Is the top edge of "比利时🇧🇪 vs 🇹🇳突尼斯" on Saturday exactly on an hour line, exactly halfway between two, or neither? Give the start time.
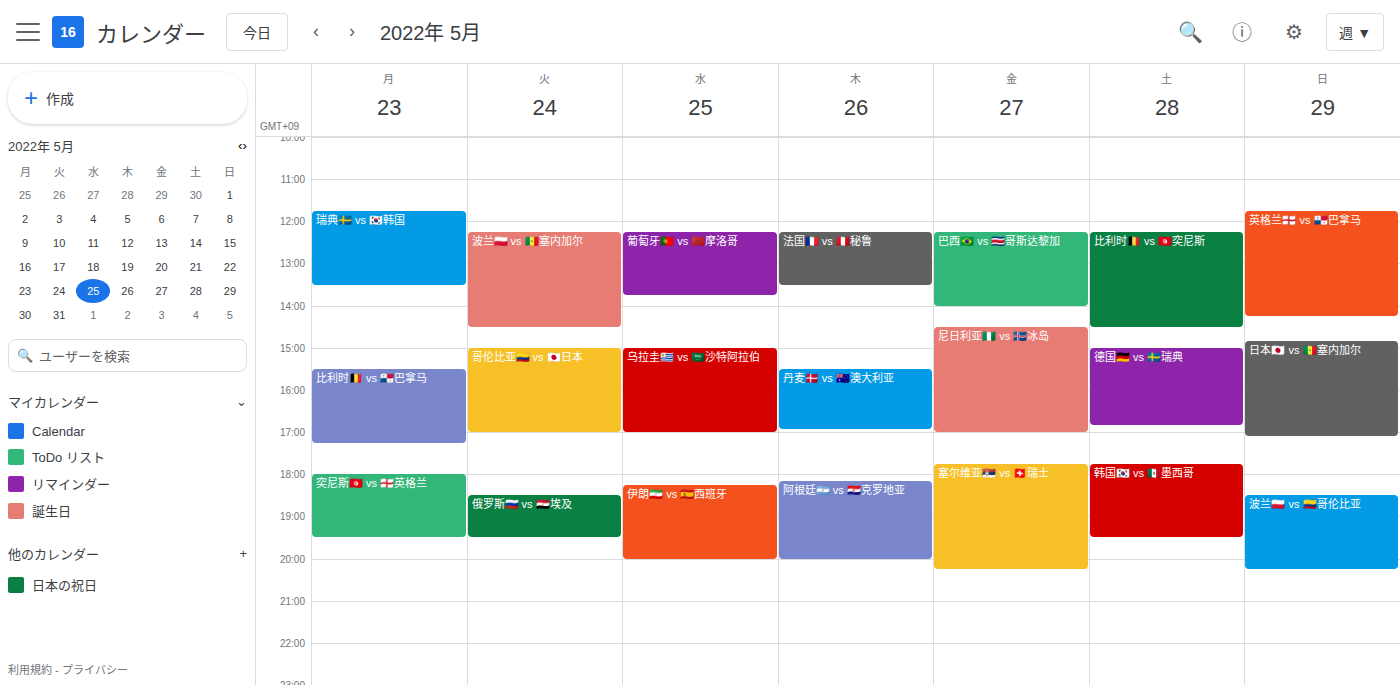
12:15 PM -- neither: a quarter of the way from the 12 PM line to the 1 PM line.